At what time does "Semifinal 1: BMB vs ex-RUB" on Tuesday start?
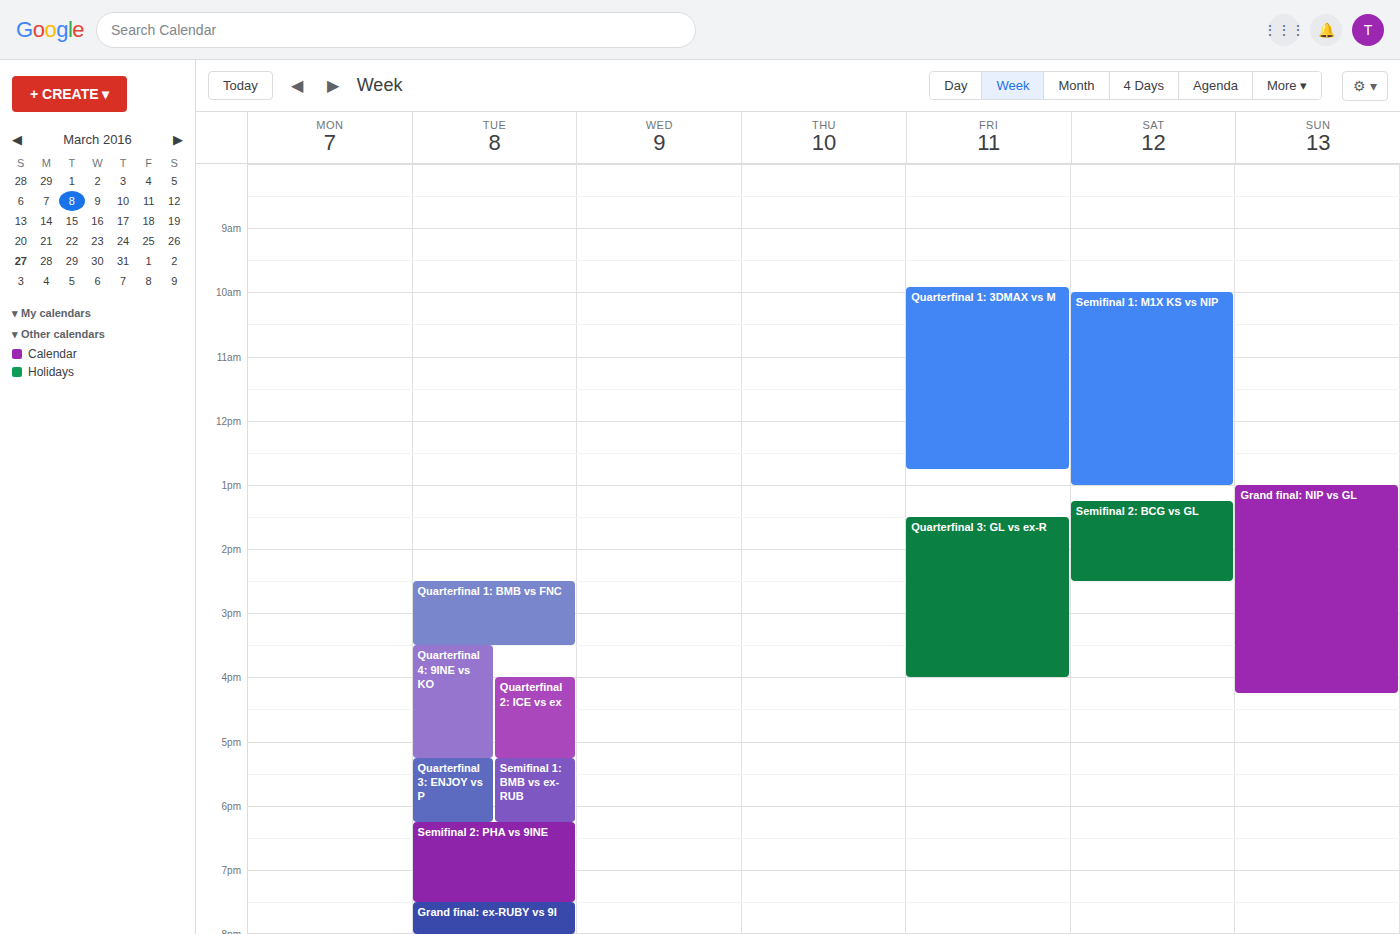
5:15 PM